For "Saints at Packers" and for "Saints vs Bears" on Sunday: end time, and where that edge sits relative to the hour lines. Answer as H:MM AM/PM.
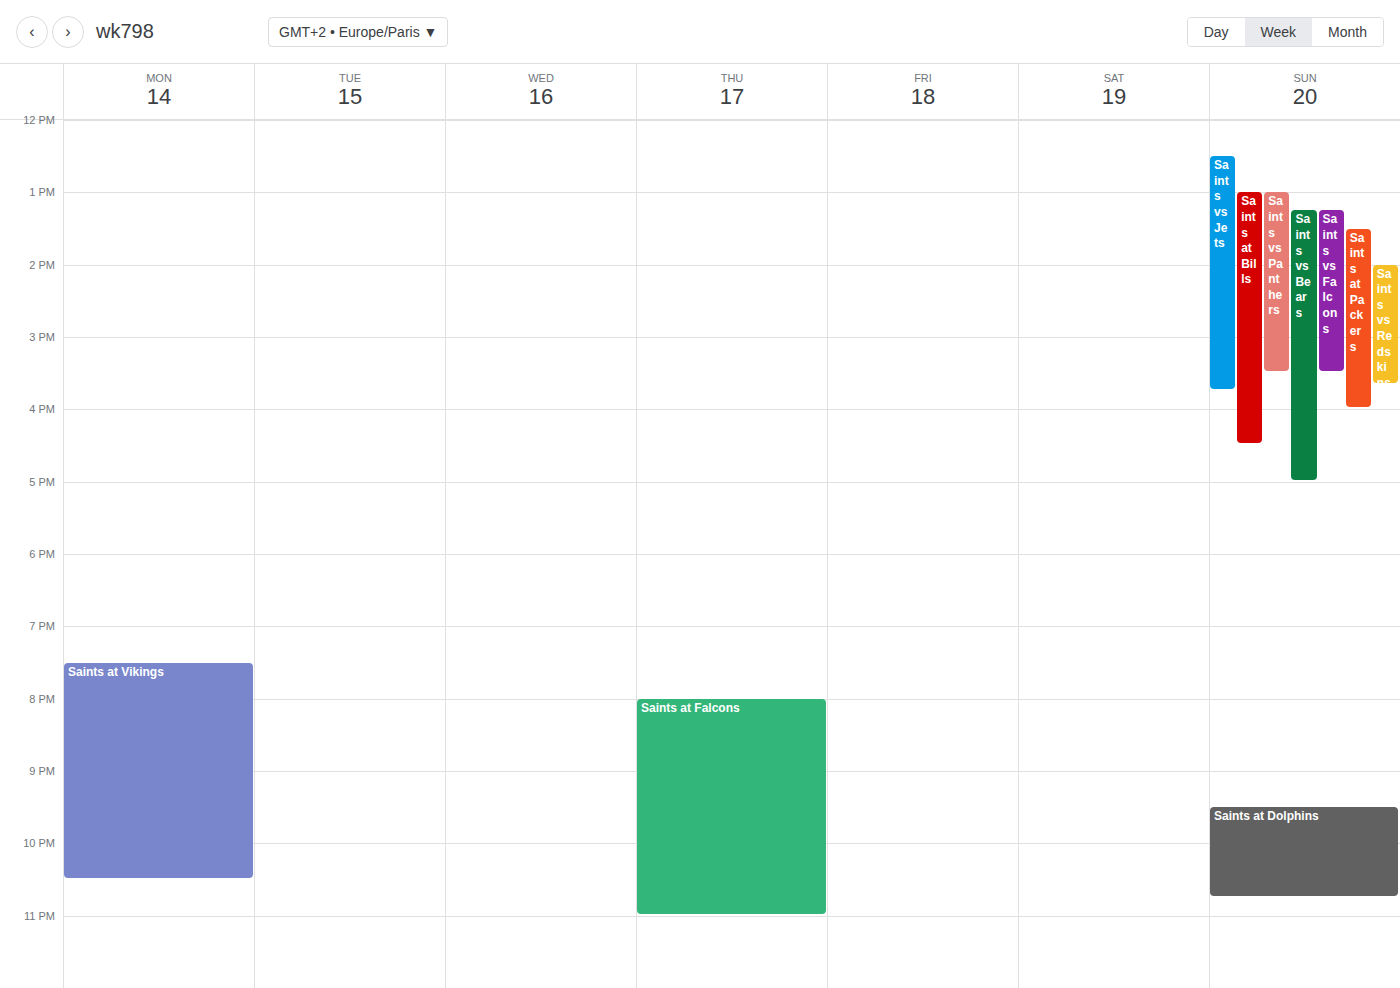
"Saints at Packers": 4:00 PM, exactly on the 4 PM line. "Saints vs Bears": 5:00 PM, exactly on the 5 PM line.